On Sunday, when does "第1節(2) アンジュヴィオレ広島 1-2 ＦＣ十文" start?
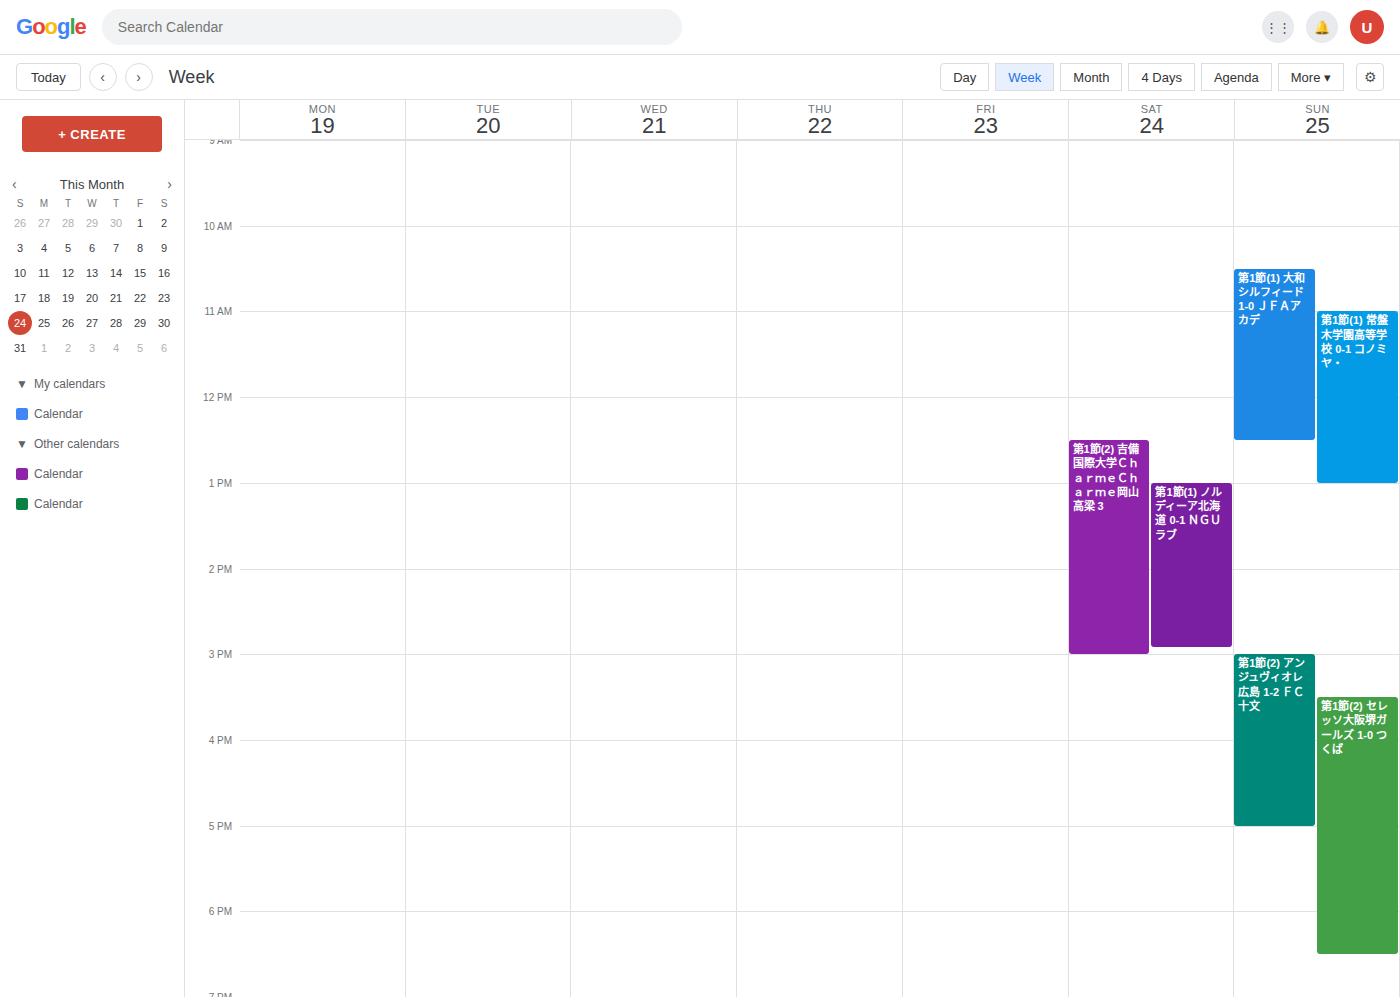
3:00 PM